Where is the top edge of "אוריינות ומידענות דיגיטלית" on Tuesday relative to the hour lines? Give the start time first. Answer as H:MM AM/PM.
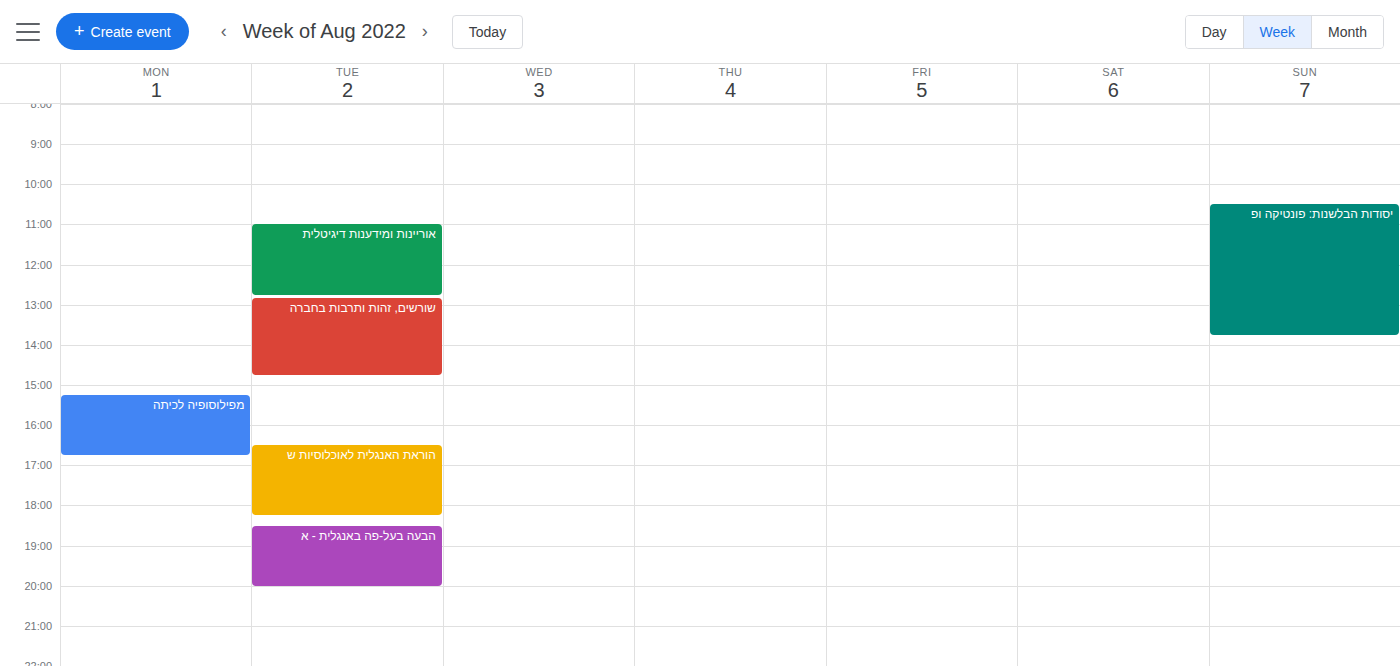
11:00 AM -- exactly on the 11 AM line.